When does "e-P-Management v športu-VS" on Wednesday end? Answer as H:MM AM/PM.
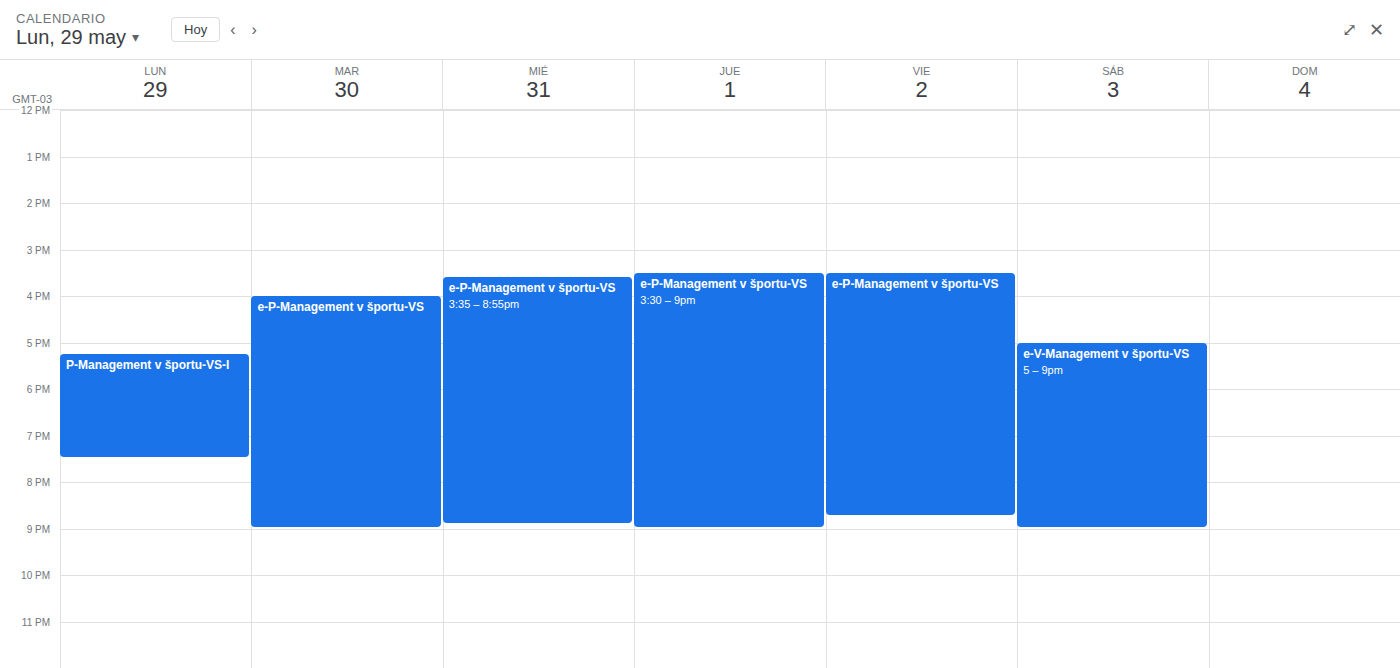
8:55 PM